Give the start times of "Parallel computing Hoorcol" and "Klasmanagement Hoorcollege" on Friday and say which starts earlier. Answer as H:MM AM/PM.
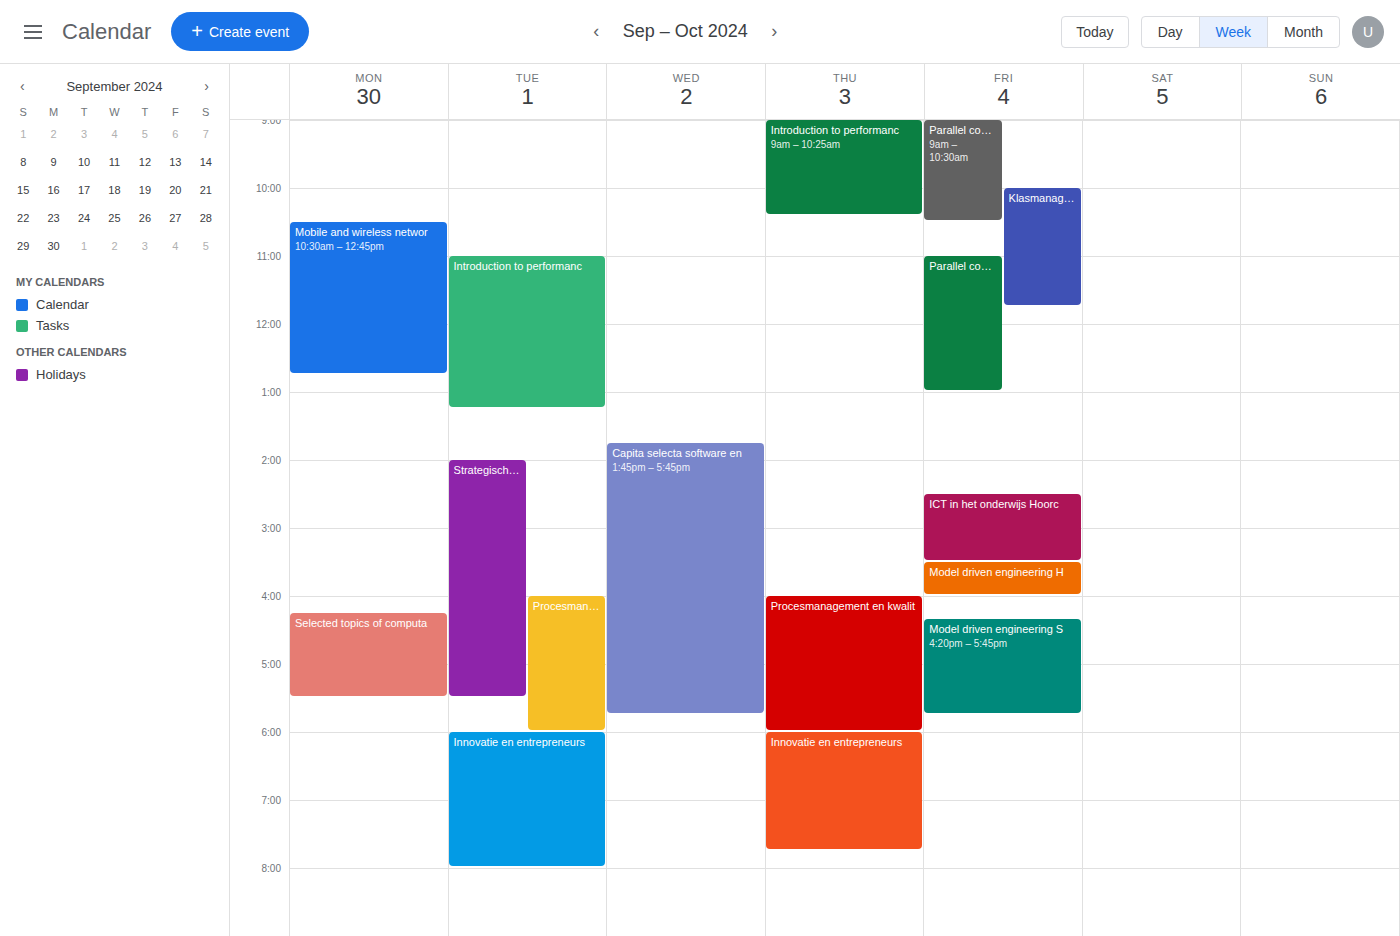
"Klasmanagement Hoorcollege" 10:00 AM; "Parallel computing Hoorcol" 11:00 AM.